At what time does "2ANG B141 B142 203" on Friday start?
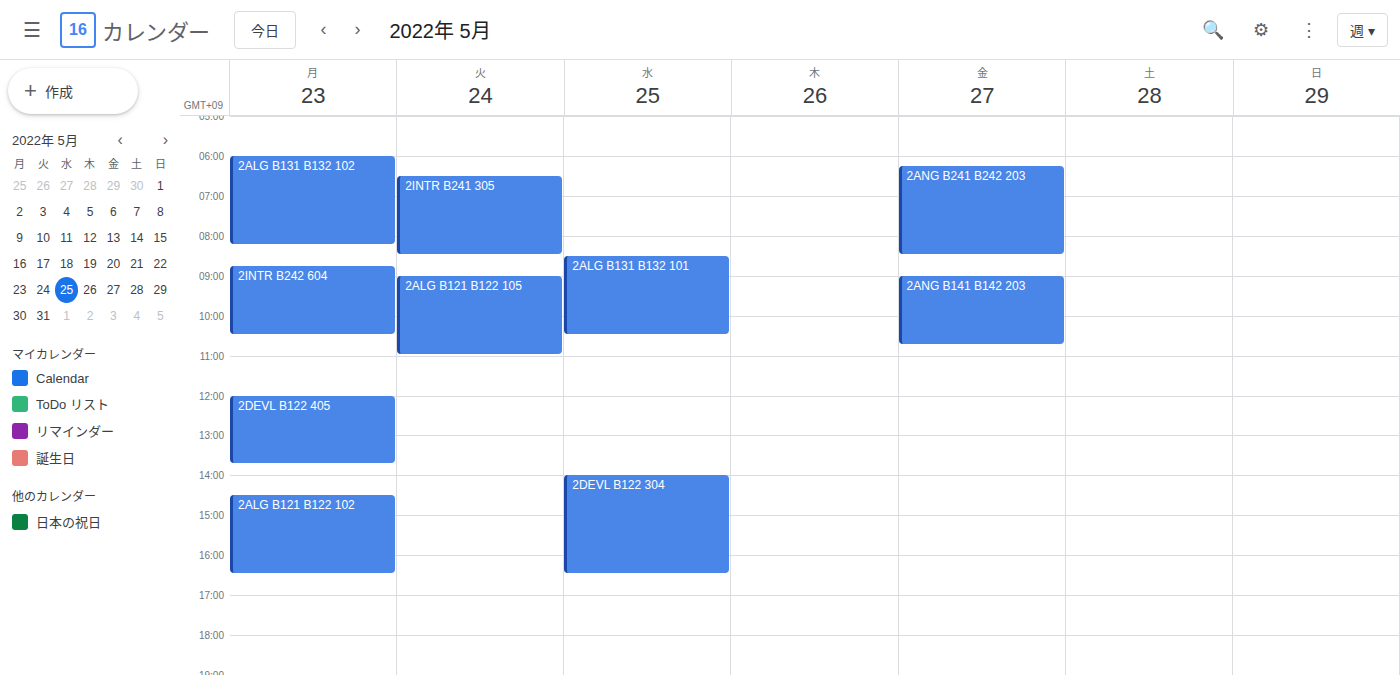
9:00 AM